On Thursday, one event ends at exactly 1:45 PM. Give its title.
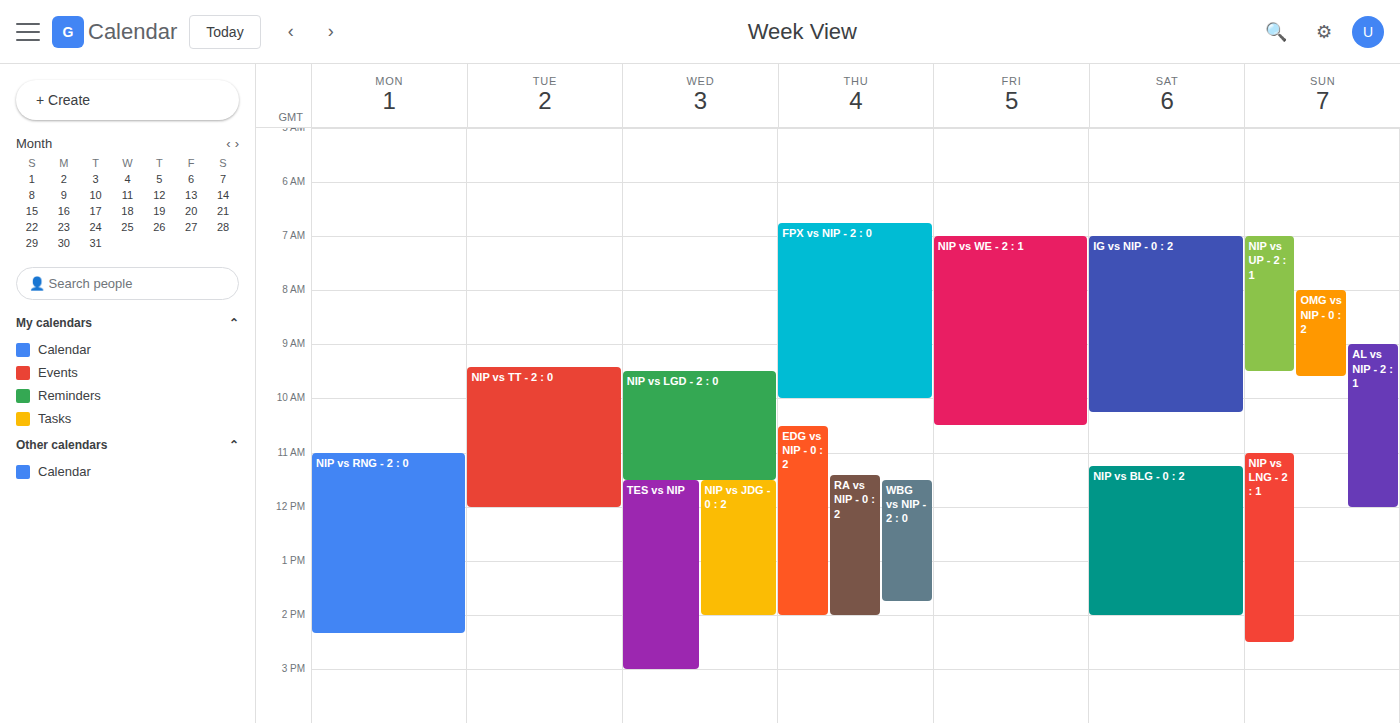
"WBG vs NIP - 2 : 0"